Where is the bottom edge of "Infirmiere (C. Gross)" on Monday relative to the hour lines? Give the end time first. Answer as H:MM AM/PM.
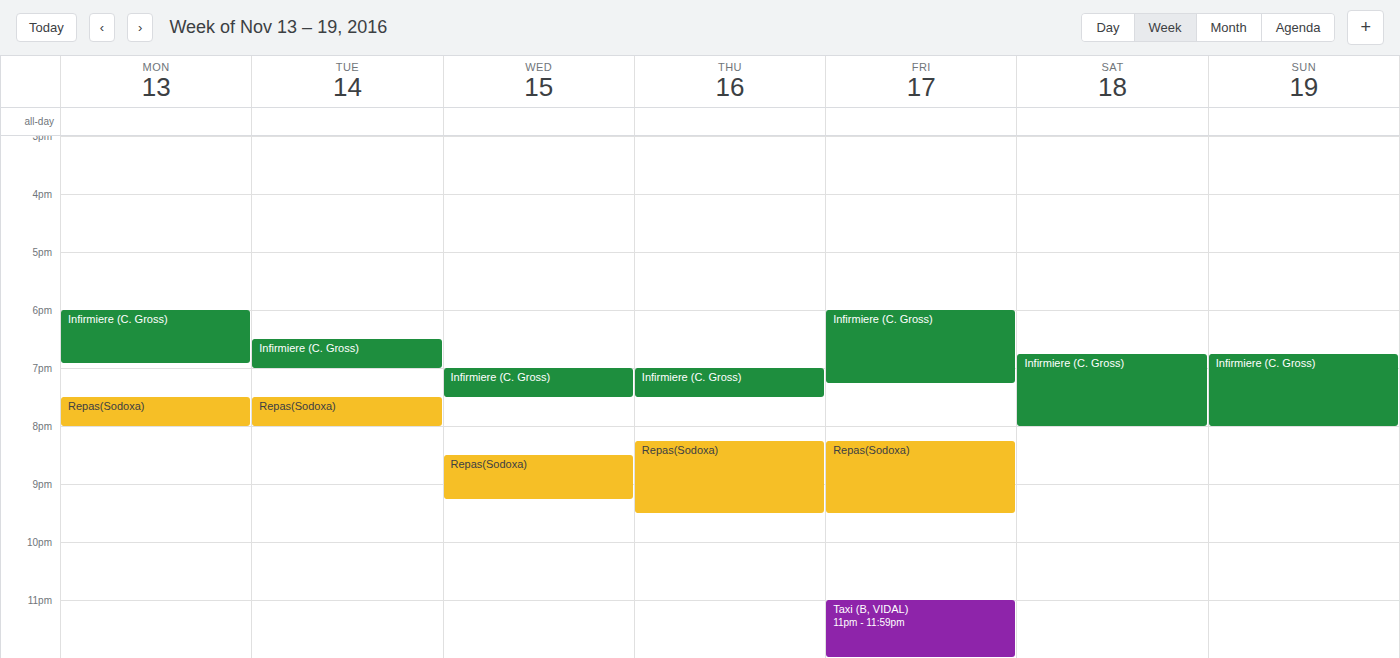
6:55 PM -- neither: 55 minutes below the 6 PM line and 5 minutes above the 7 PM line.